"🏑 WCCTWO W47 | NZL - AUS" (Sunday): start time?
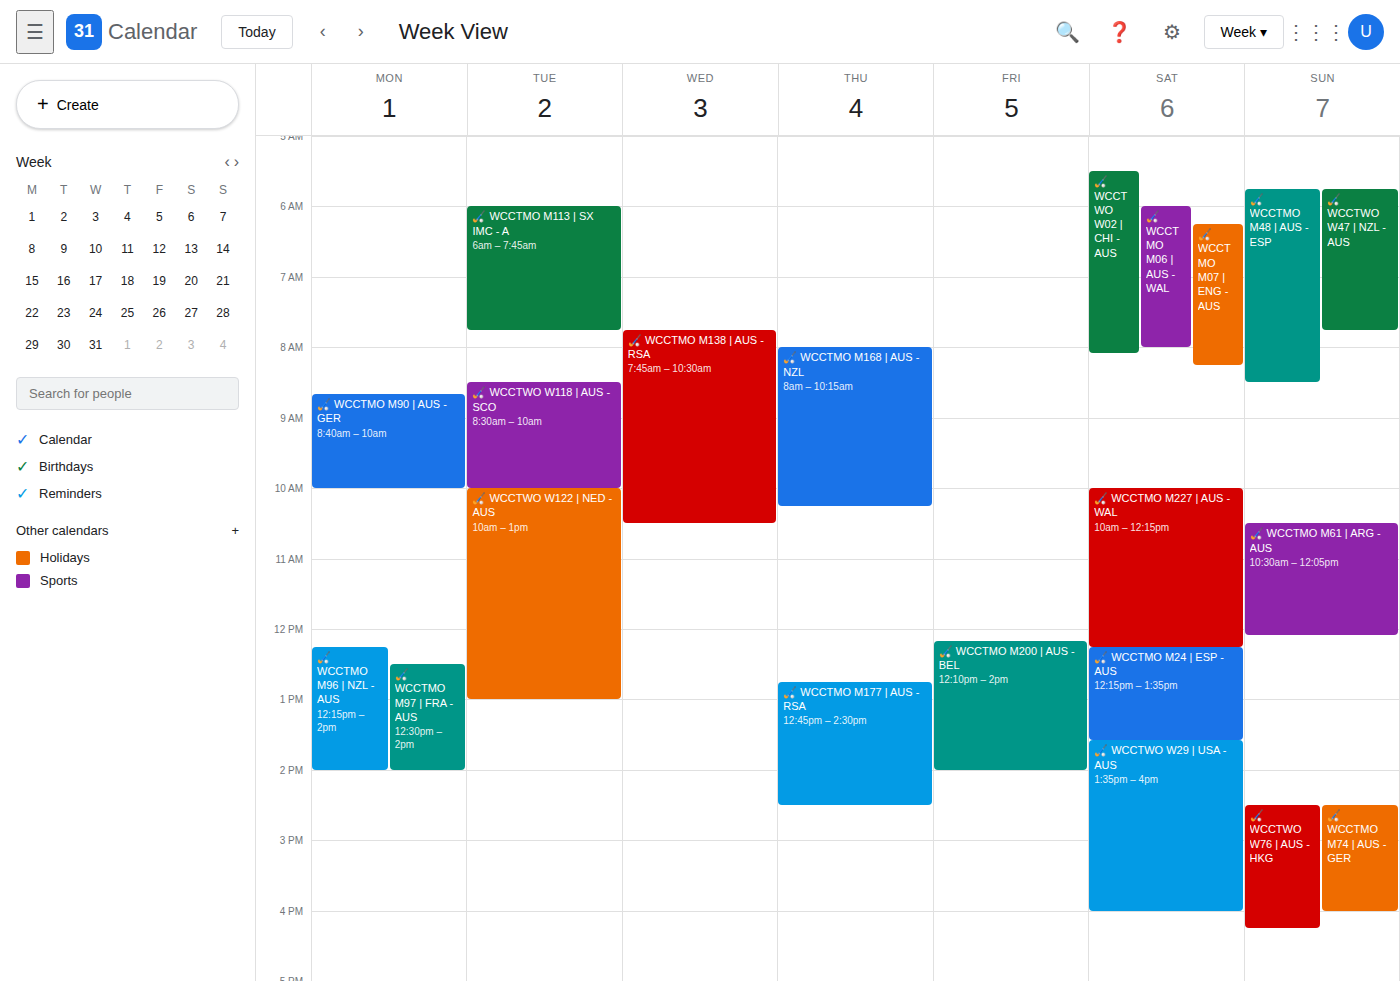
5:45 AM